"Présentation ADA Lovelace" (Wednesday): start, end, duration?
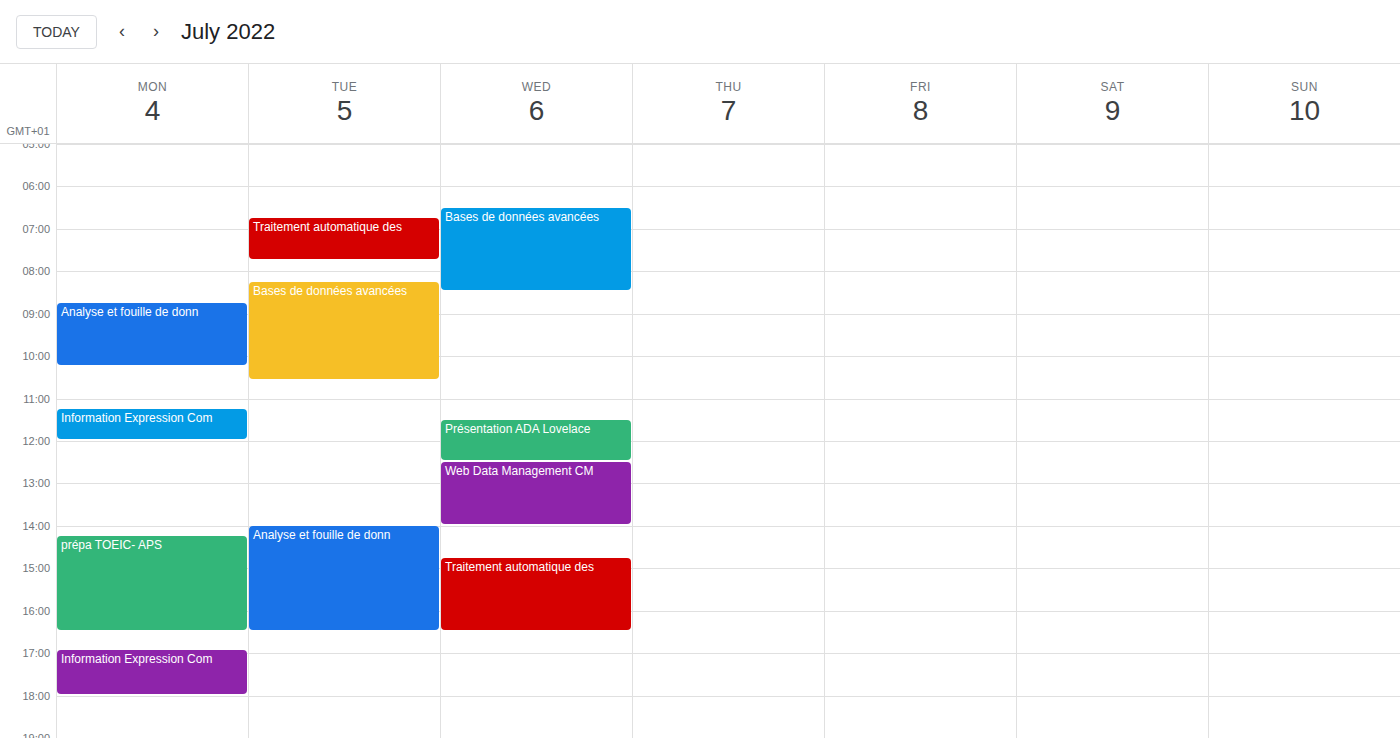
11:30 AM to 12:30 PM, 1 hour